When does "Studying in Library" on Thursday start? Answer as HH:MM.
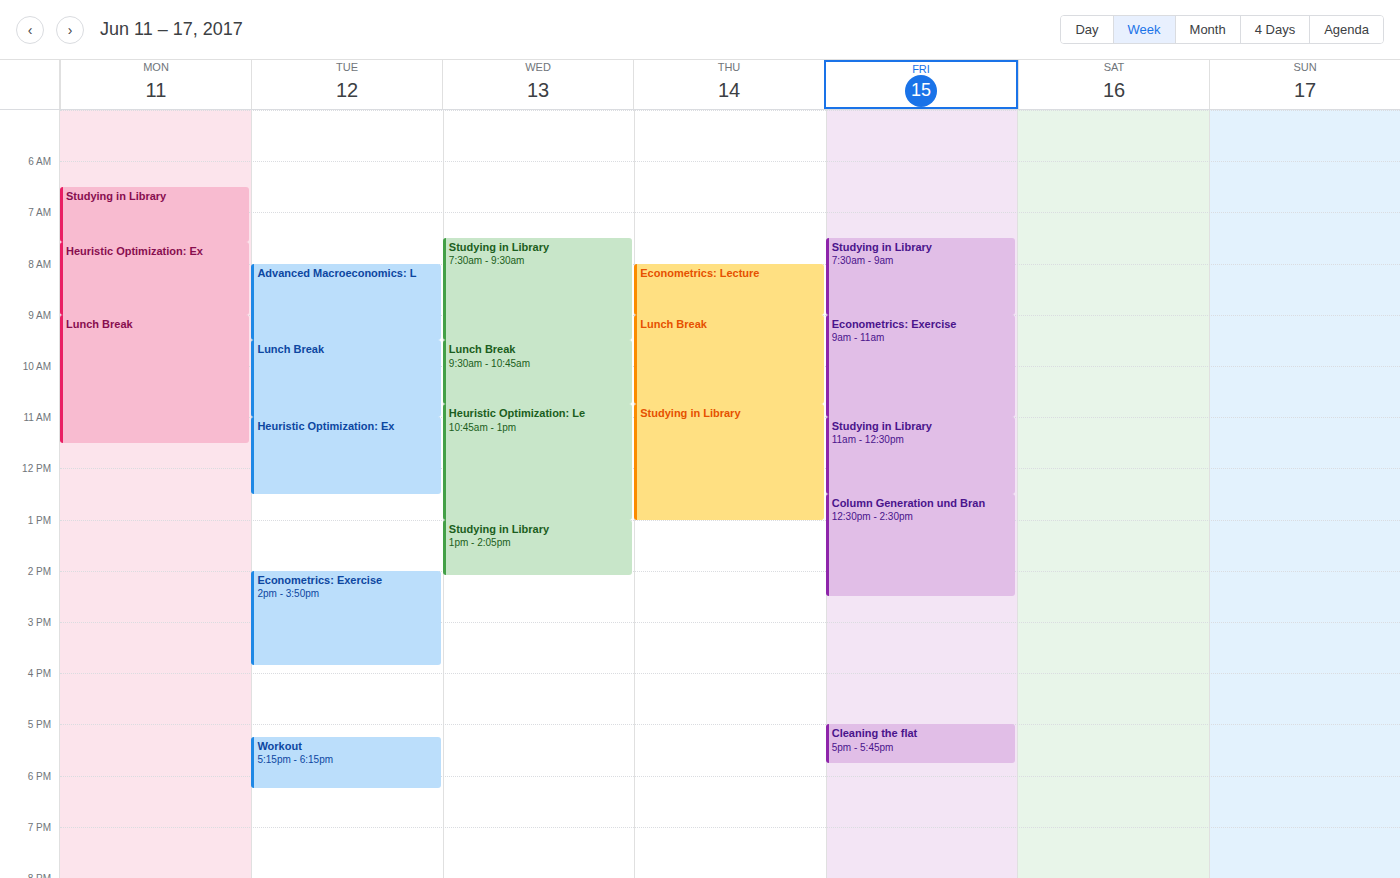
10:45